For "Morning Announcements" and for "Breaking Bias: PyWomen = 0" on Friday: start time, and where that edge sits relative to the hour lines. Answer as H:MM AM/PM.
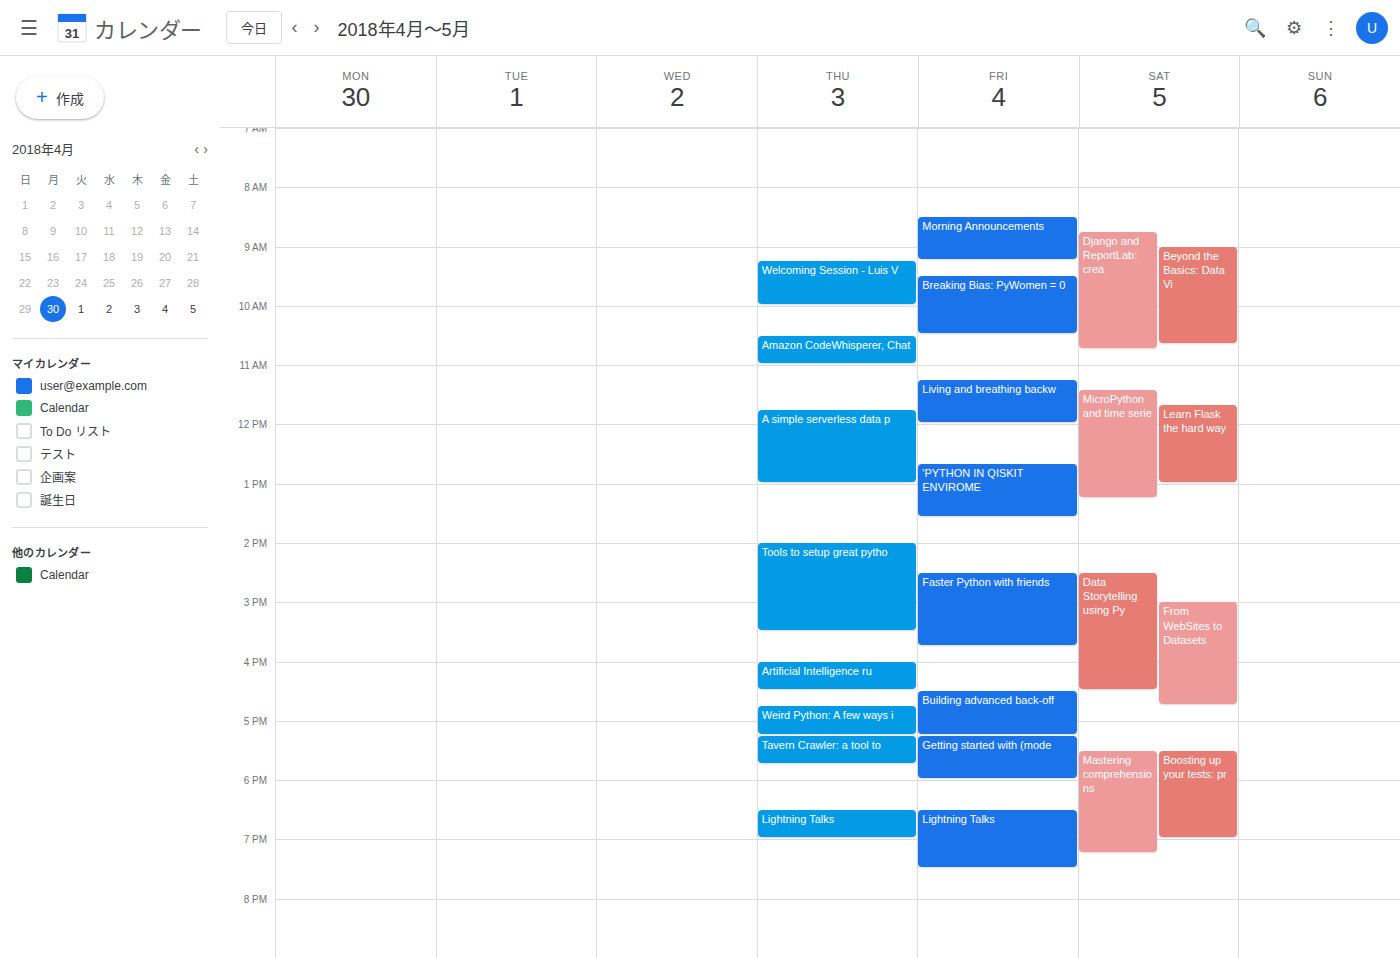
"Morning Announcements": 8:30 AM, halfway between the 8 AM and 9 AM lines. "Breaking Bias: PyWomen = 0": 9:30 AM, halfway between the 9 AM and 10 AM lines.